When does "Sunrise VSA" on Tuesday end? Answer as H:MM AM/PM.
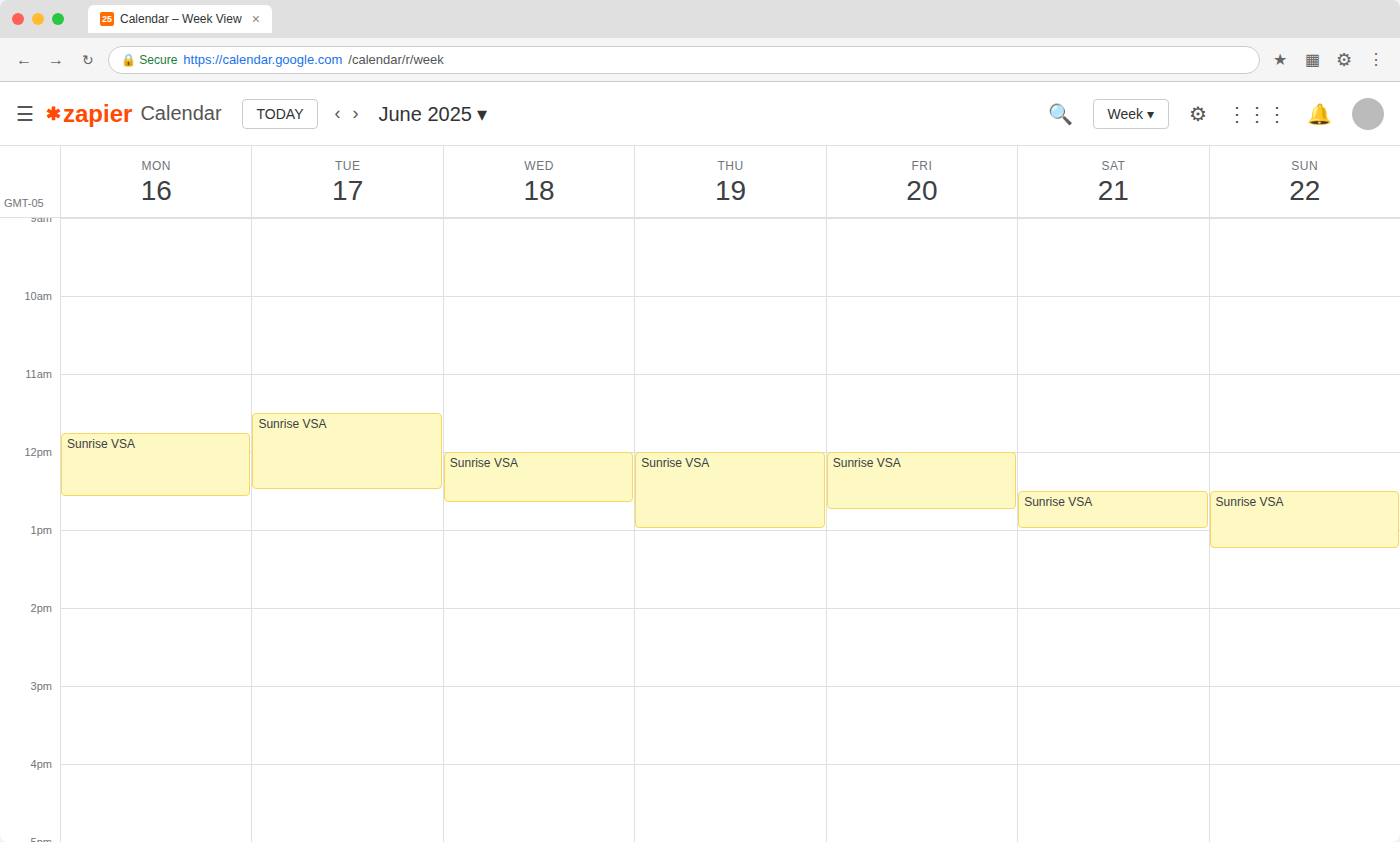
12:30 PM